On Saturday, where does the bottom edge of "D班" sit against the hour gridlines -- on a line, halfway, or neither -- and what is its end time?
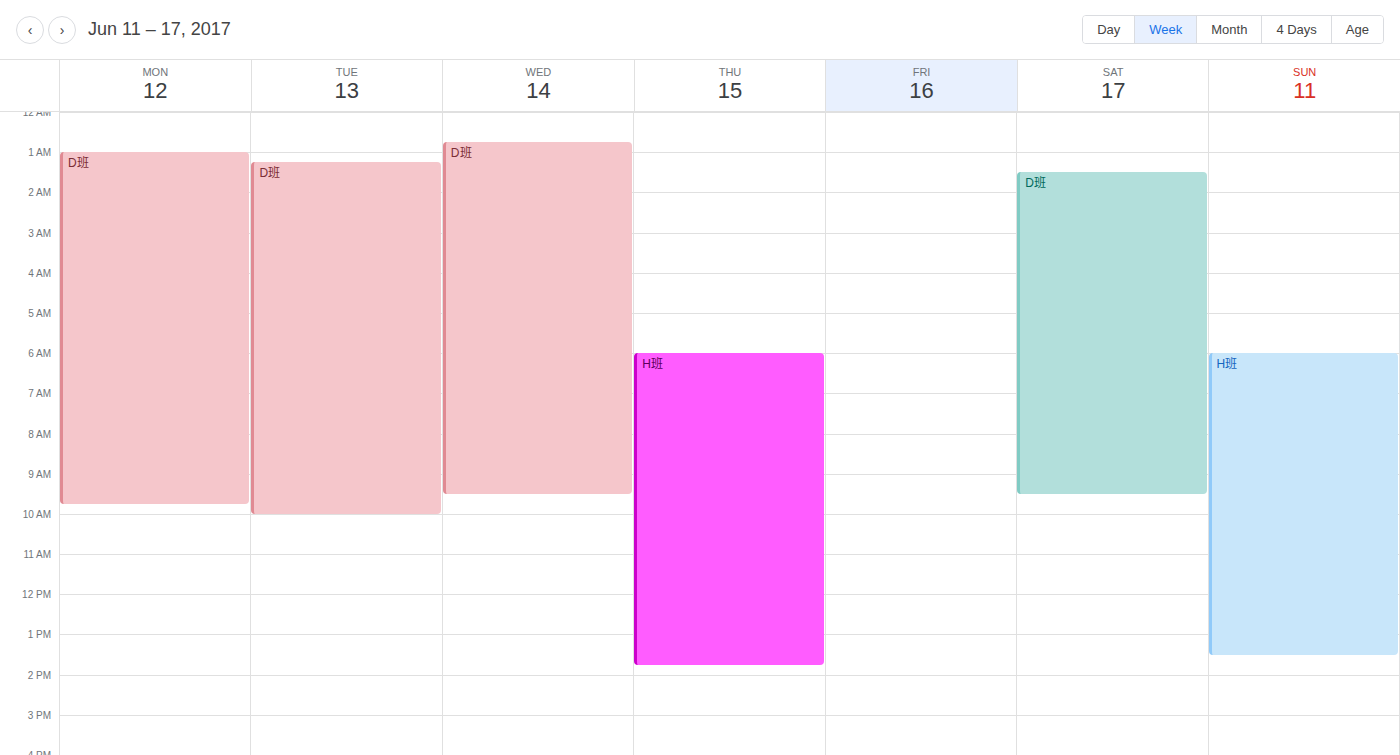
9:30 AM -- halfway between the 9 AM and 10 AM lines.